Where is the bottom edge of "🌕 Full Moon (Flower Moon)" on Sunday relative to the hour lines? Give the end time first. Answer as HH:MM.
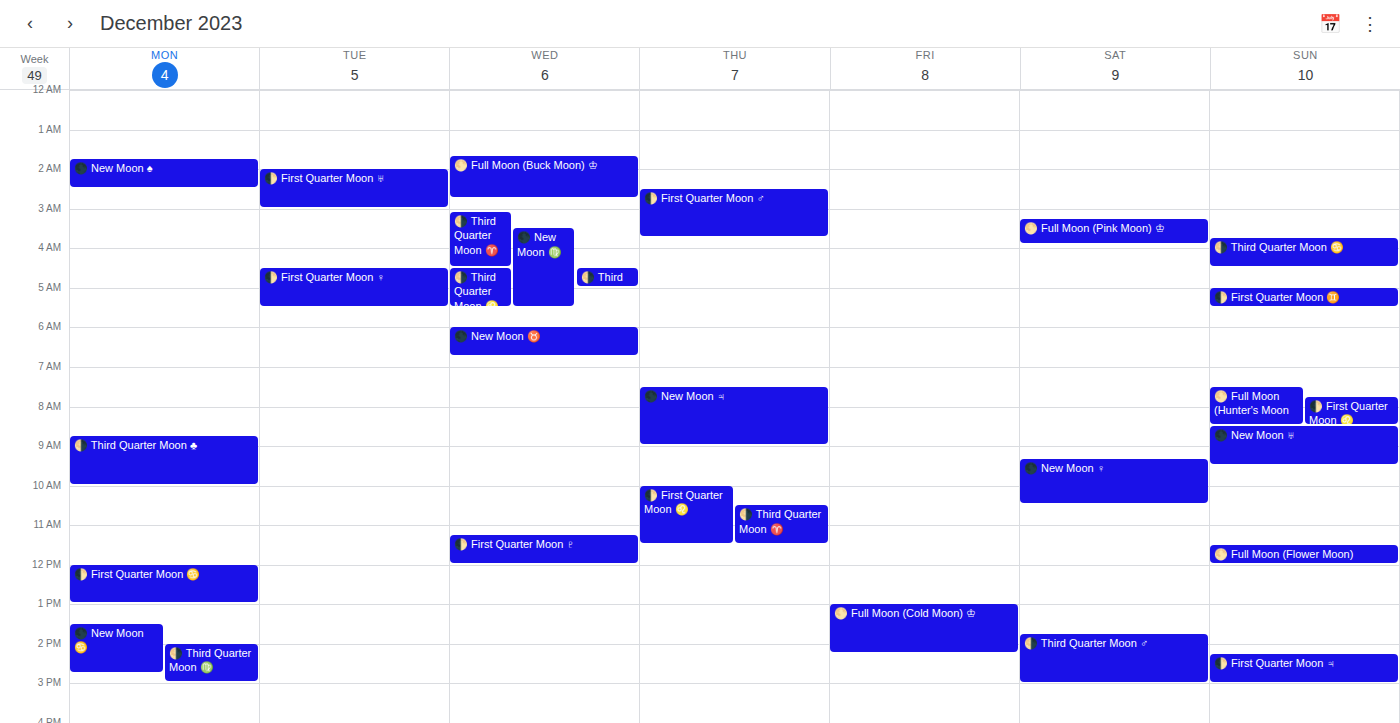
12:00 -- exactly on the 12:00 line.